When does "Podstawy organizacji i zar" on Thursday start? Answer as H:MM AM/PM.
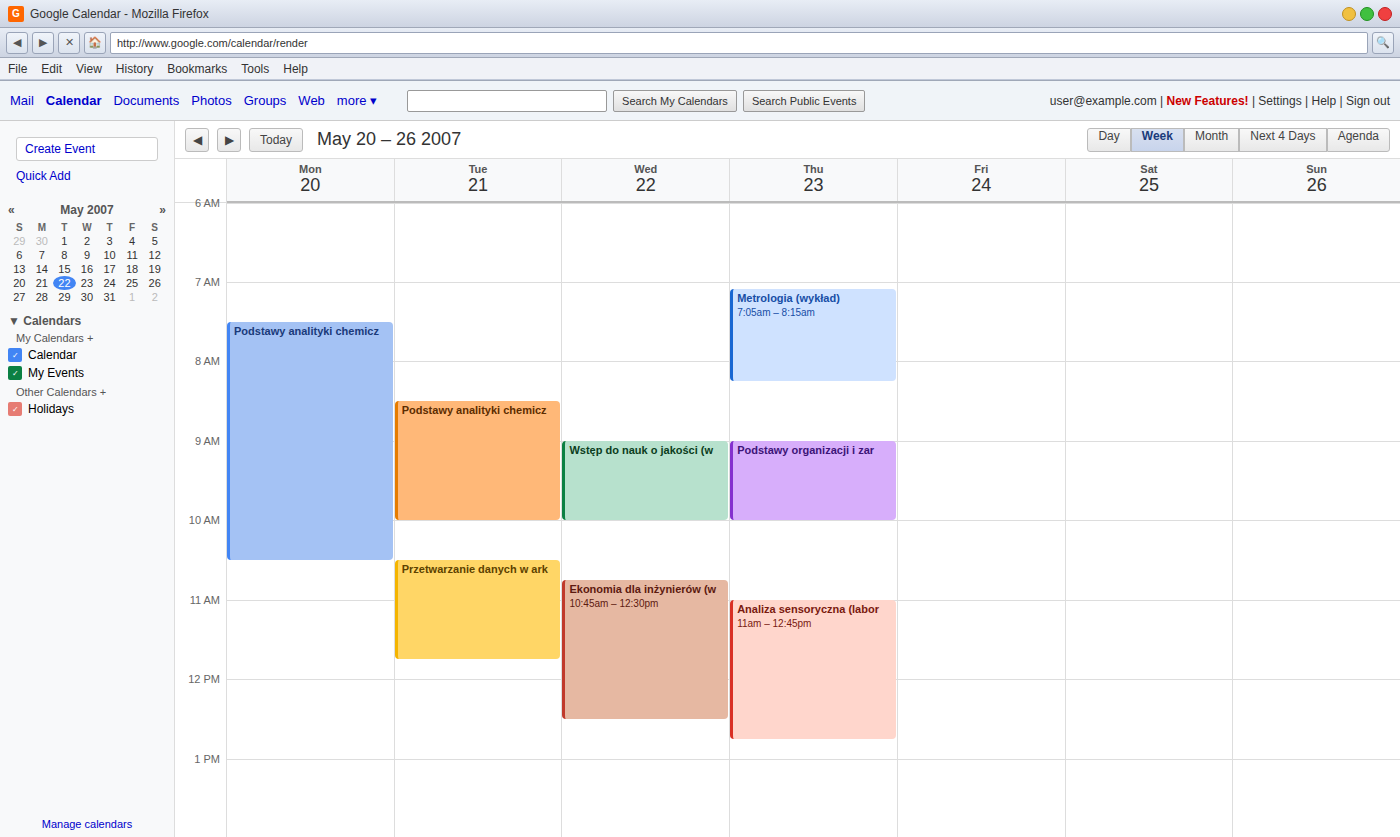
9:00 AM